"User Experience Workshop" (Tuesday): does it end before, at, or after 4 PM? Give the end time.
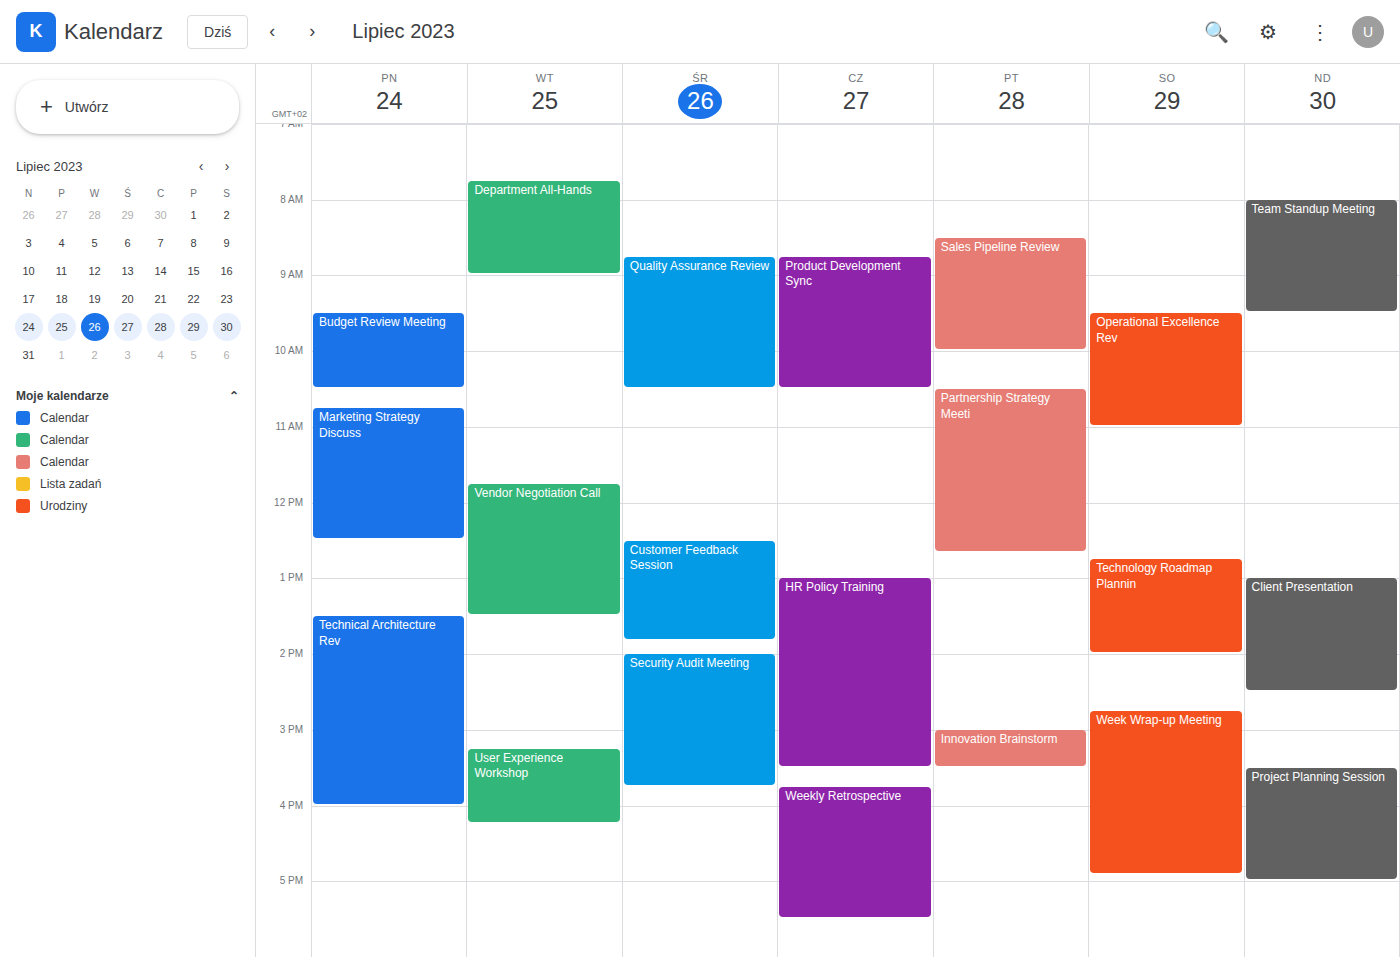
4:15 PM -- after 4 PM, 15 minutes below the 4 PM line.